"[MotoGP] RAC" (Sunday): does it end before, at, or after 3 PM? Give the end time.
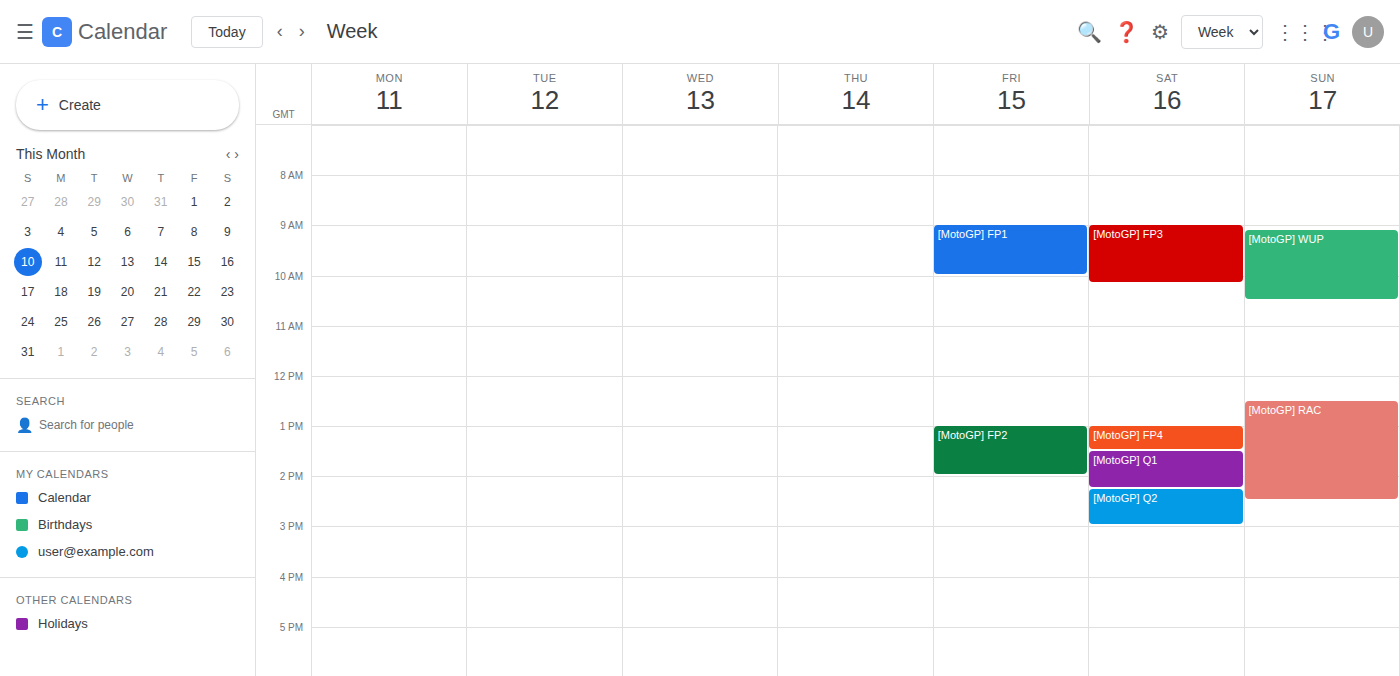
2:30 PM -- before 3 PM, 30 minutes above the 3 PM line.